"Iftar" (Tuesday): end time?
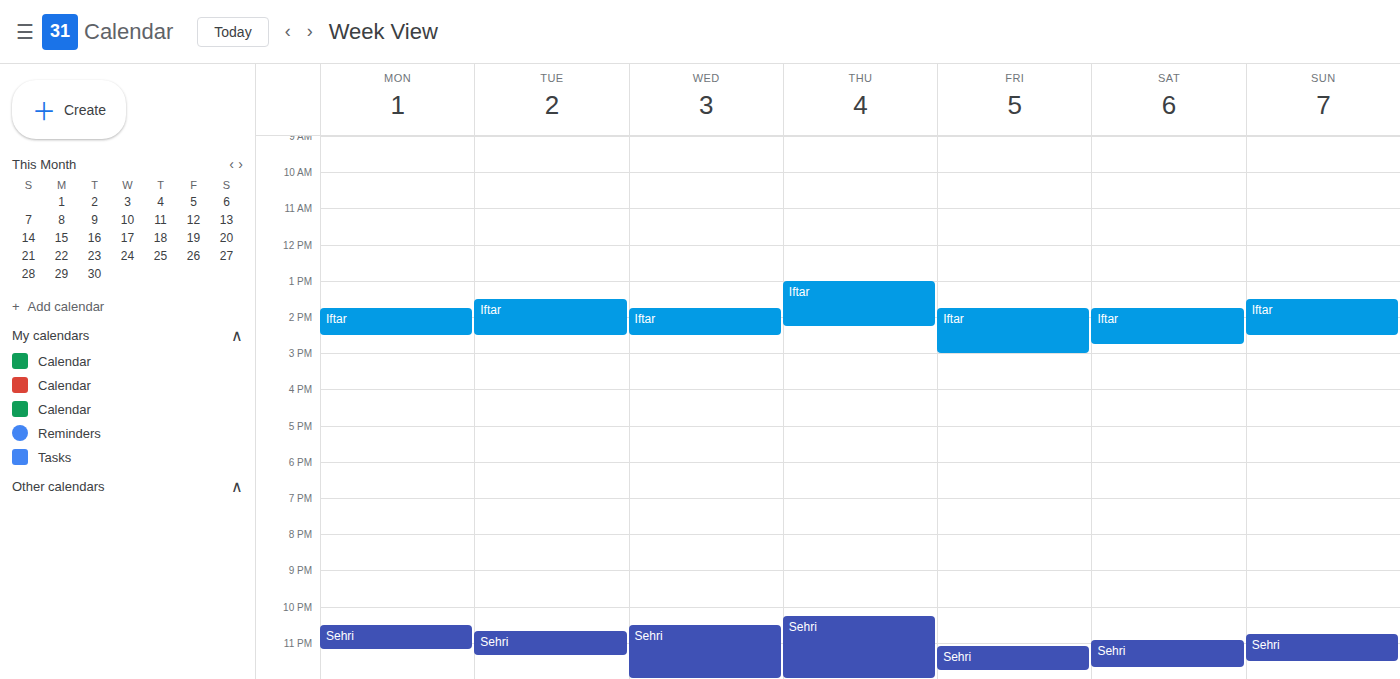
2:30 PM